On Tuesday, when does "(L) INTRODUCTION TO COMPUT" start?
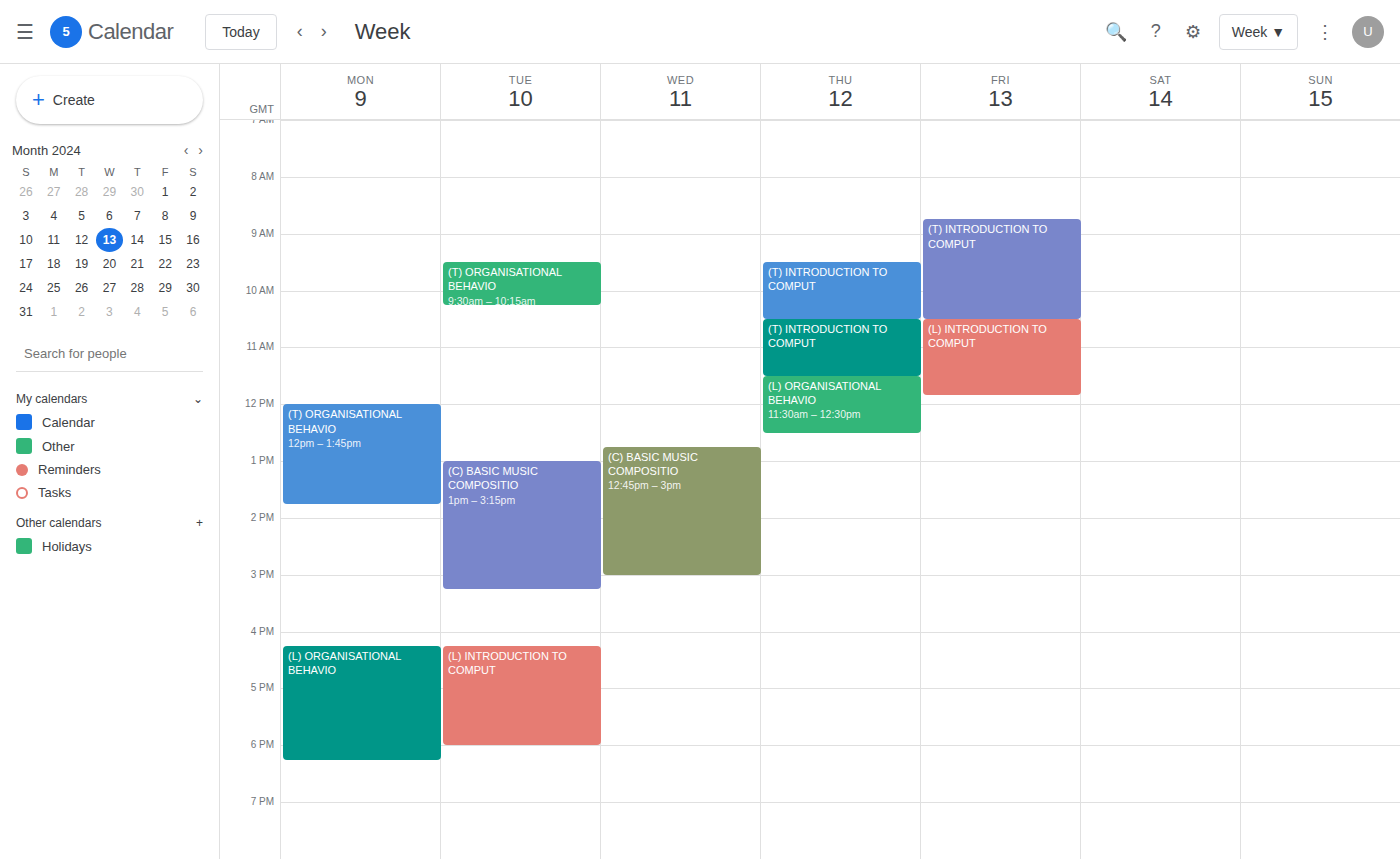
4:15 PM